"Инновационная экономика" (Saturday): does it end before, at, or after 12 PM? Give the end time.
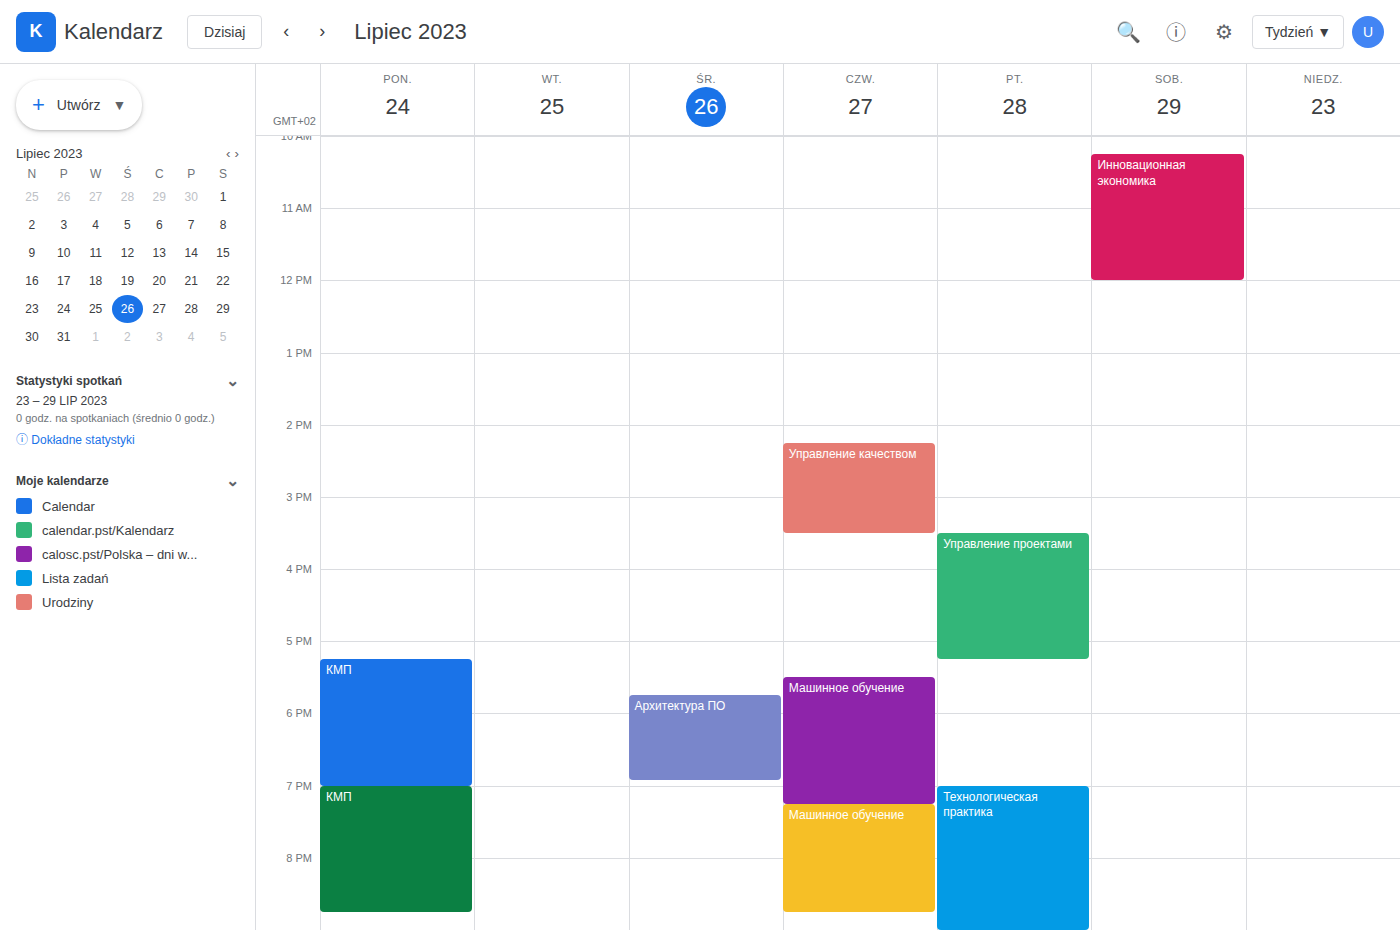
12:00 PM -- exactly at 12 PM, on the 12 PM line.